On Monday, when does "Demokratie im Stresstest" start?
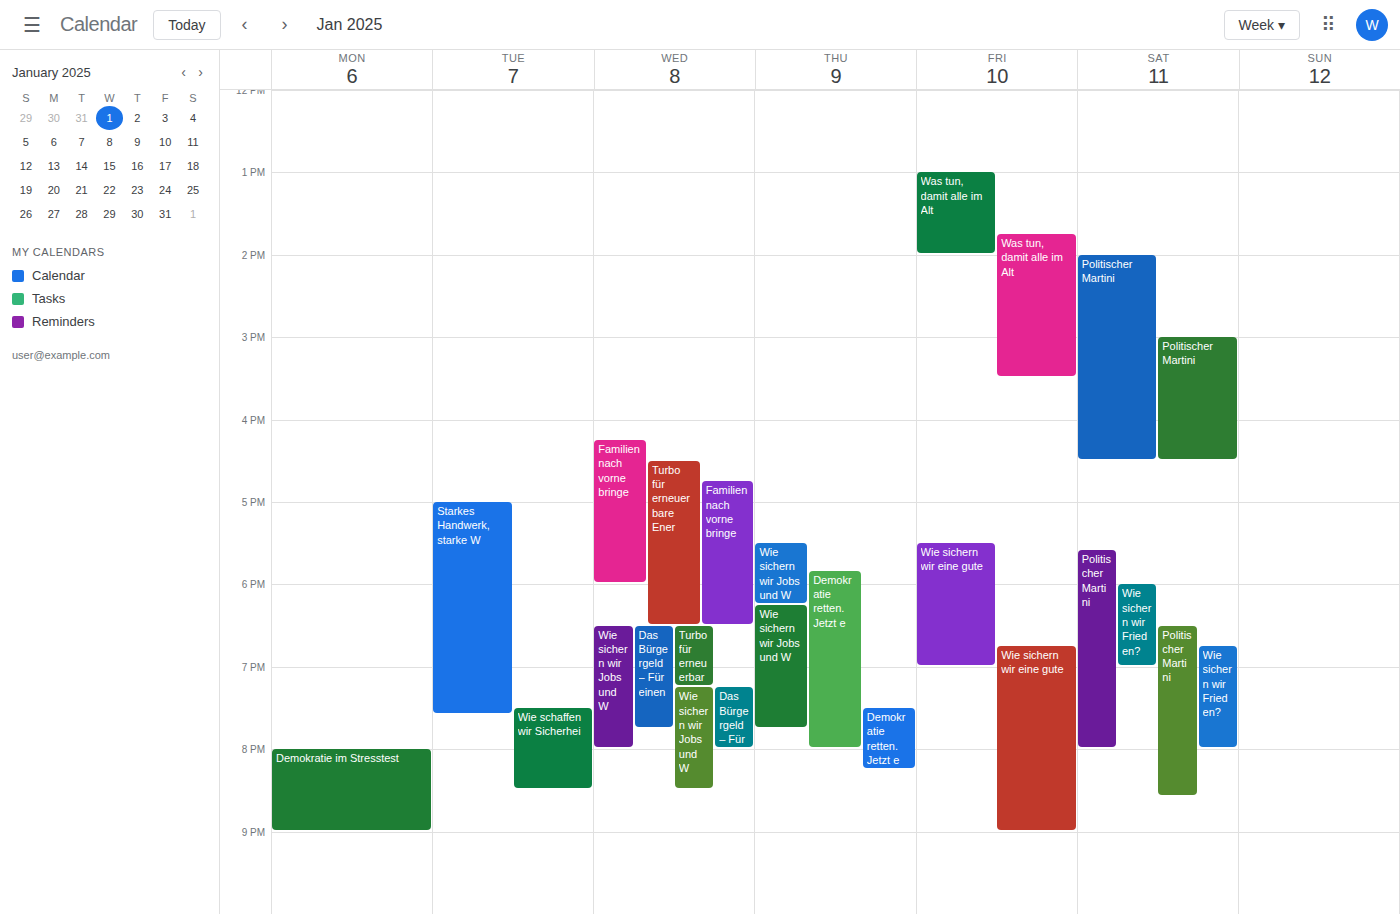
8:00 PM